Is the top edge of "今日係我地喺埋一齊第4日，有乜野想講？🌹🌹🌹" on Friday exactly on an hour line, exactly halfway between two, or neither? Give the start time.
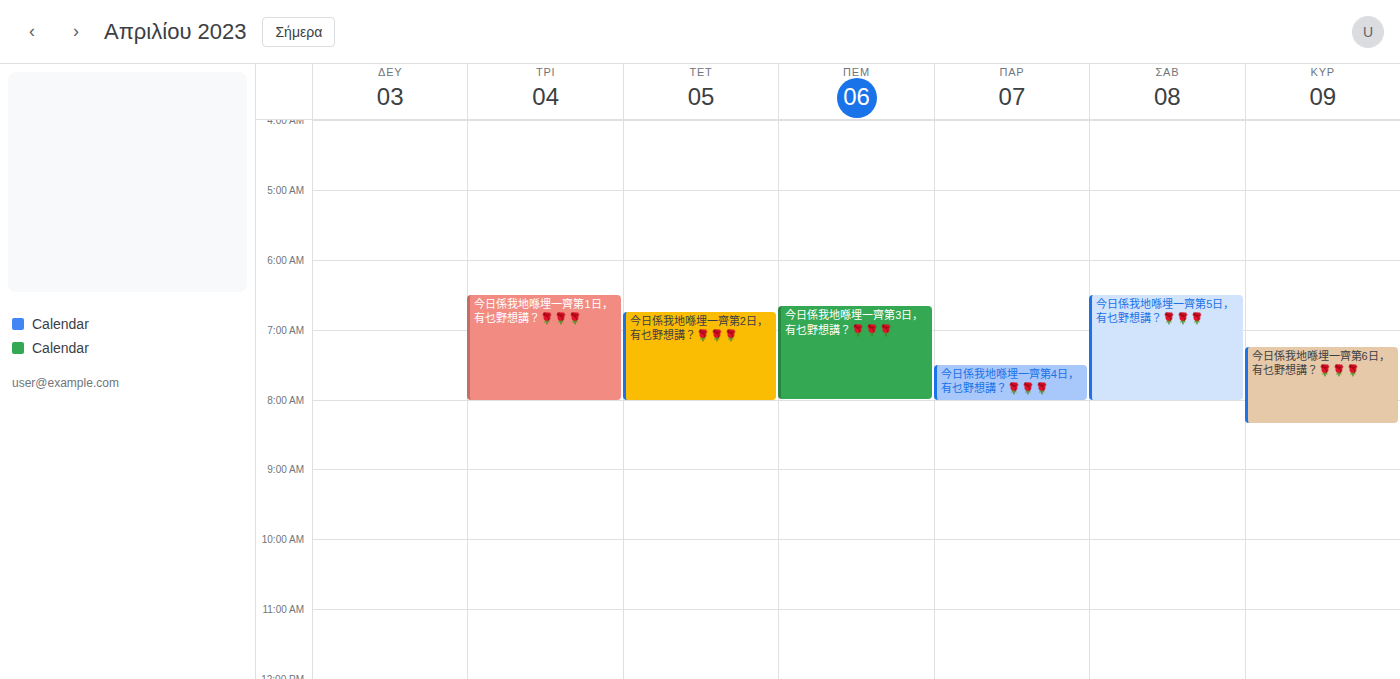
7:30 AM -- halfway between the 7 AM and 8 AM lines.